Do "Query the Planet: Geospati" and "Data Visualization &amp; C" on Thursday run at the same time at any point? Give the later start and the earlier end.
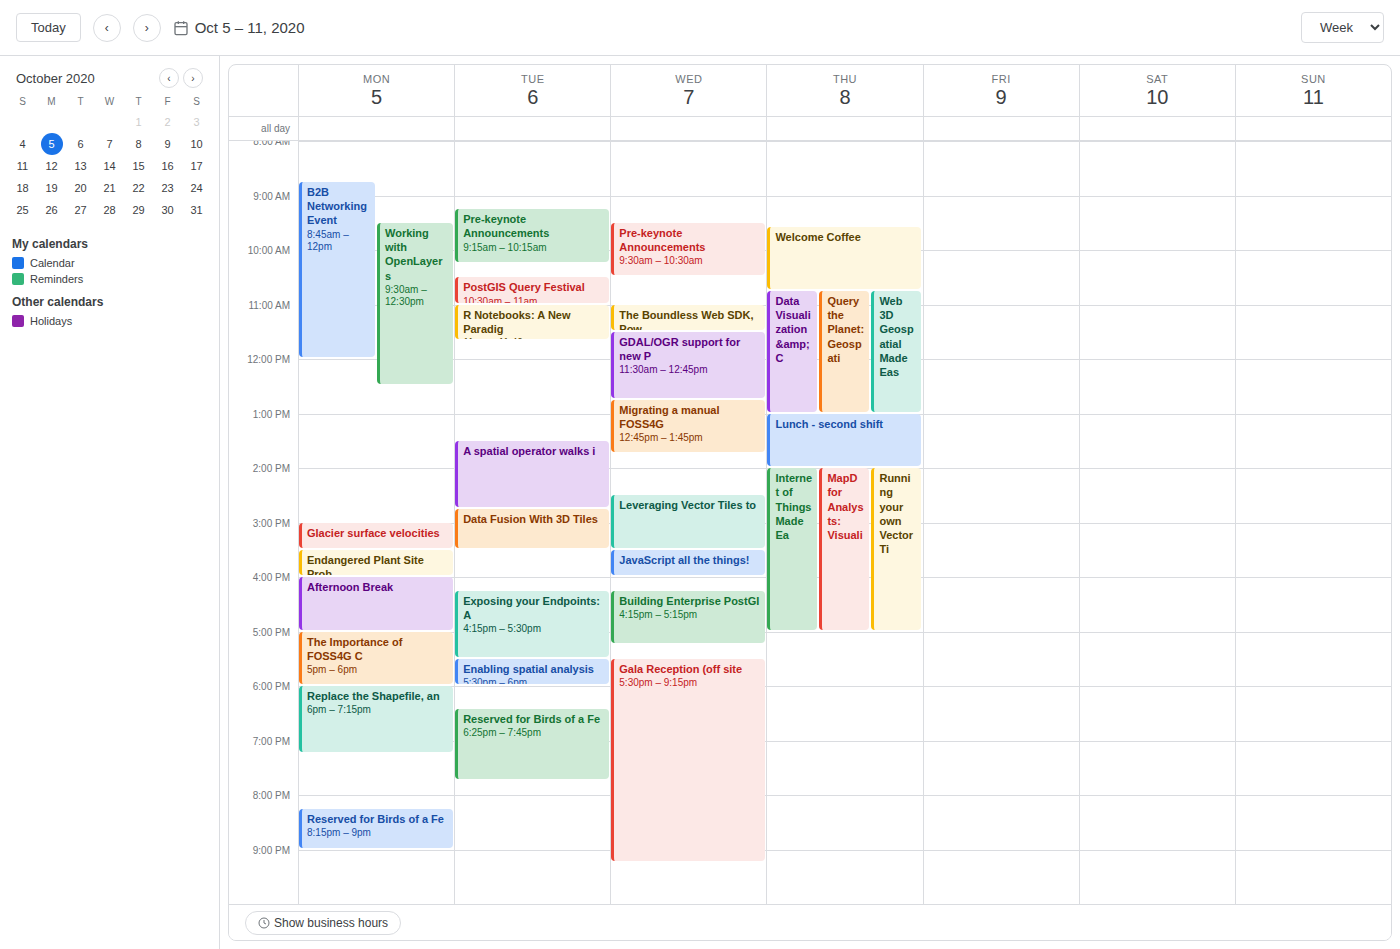
"Data Visualization &amp; C" runs 10:45 AM to 1:00 PM, inside "Query the Planet: Geospati" -- they overlap.